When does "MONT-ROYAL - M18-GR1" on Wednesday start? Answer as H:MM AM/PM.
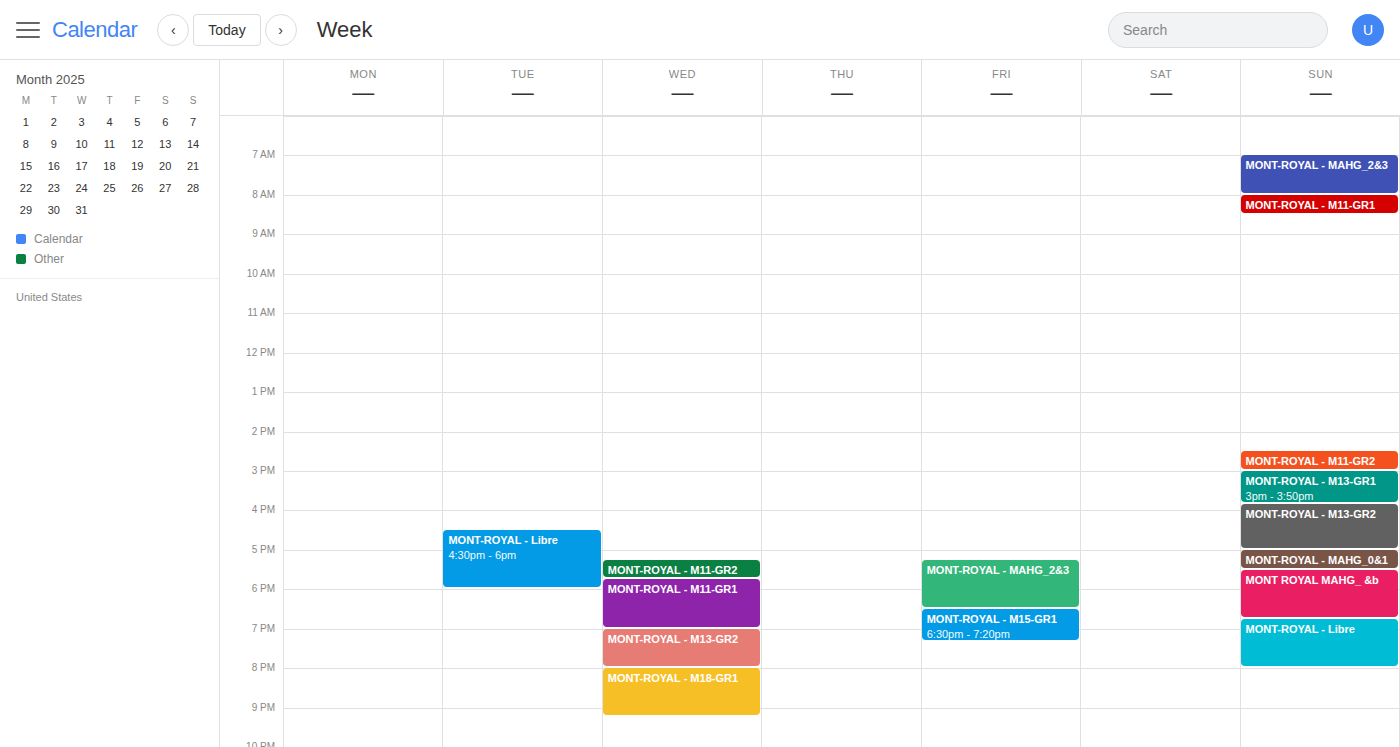
8:00 PM